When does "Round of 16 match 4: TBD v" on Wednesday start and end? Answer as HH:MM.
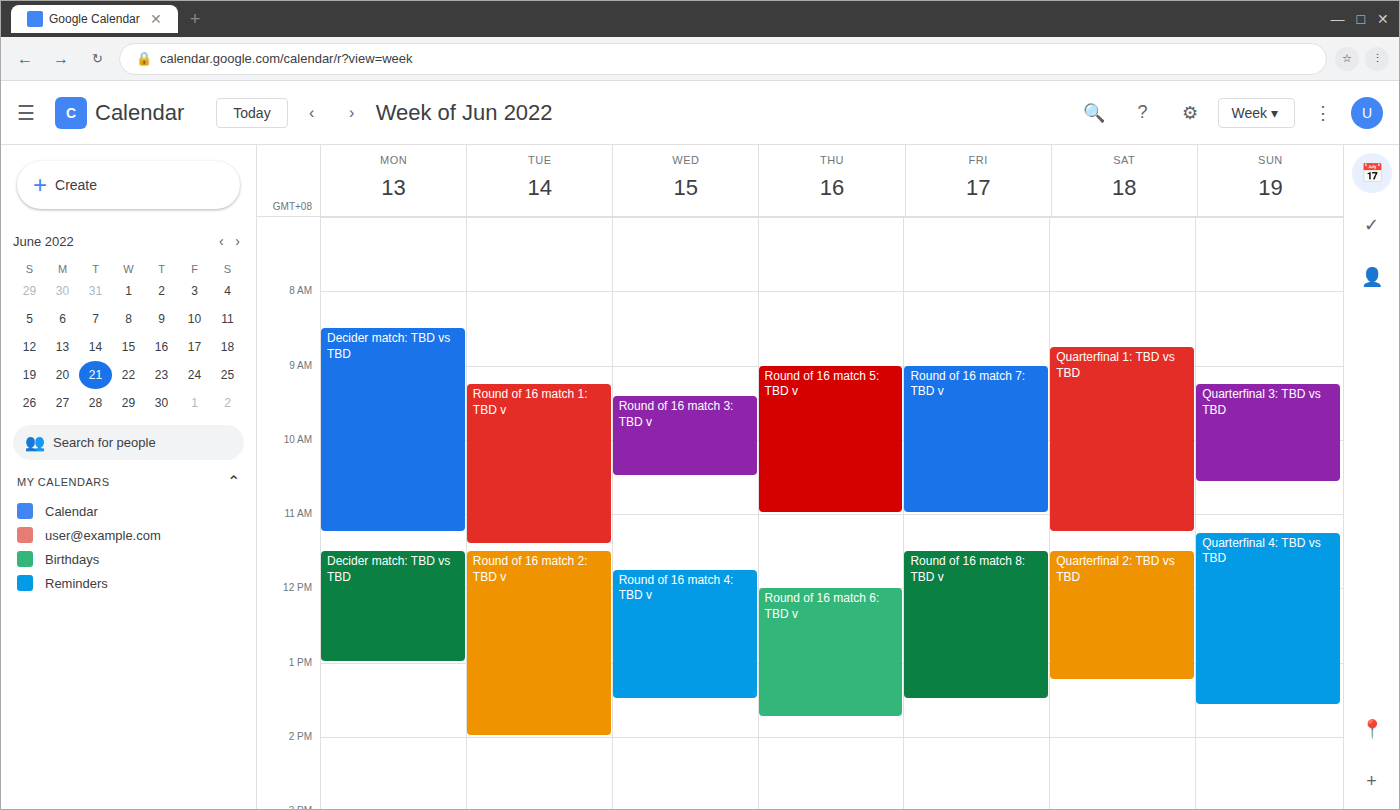
11:45 to 13:30